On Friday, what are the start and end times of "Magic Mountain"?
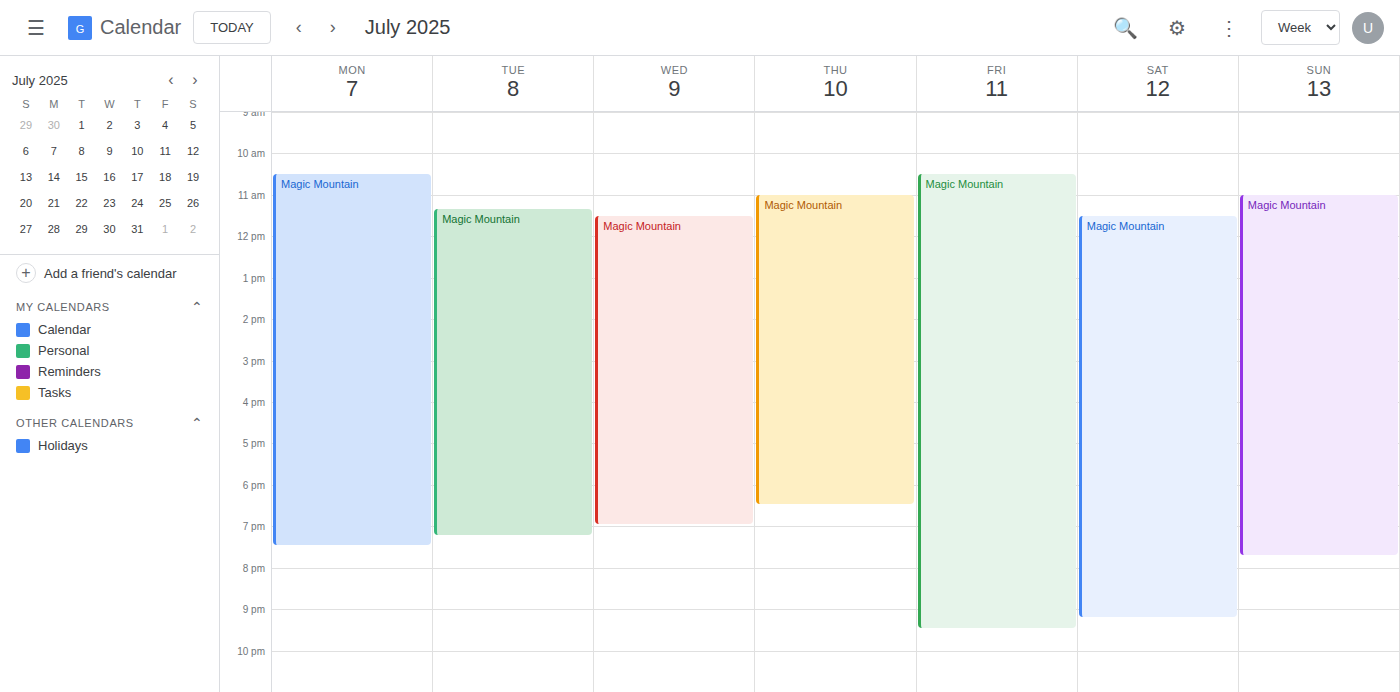
10:30 AM to 9:30 PM